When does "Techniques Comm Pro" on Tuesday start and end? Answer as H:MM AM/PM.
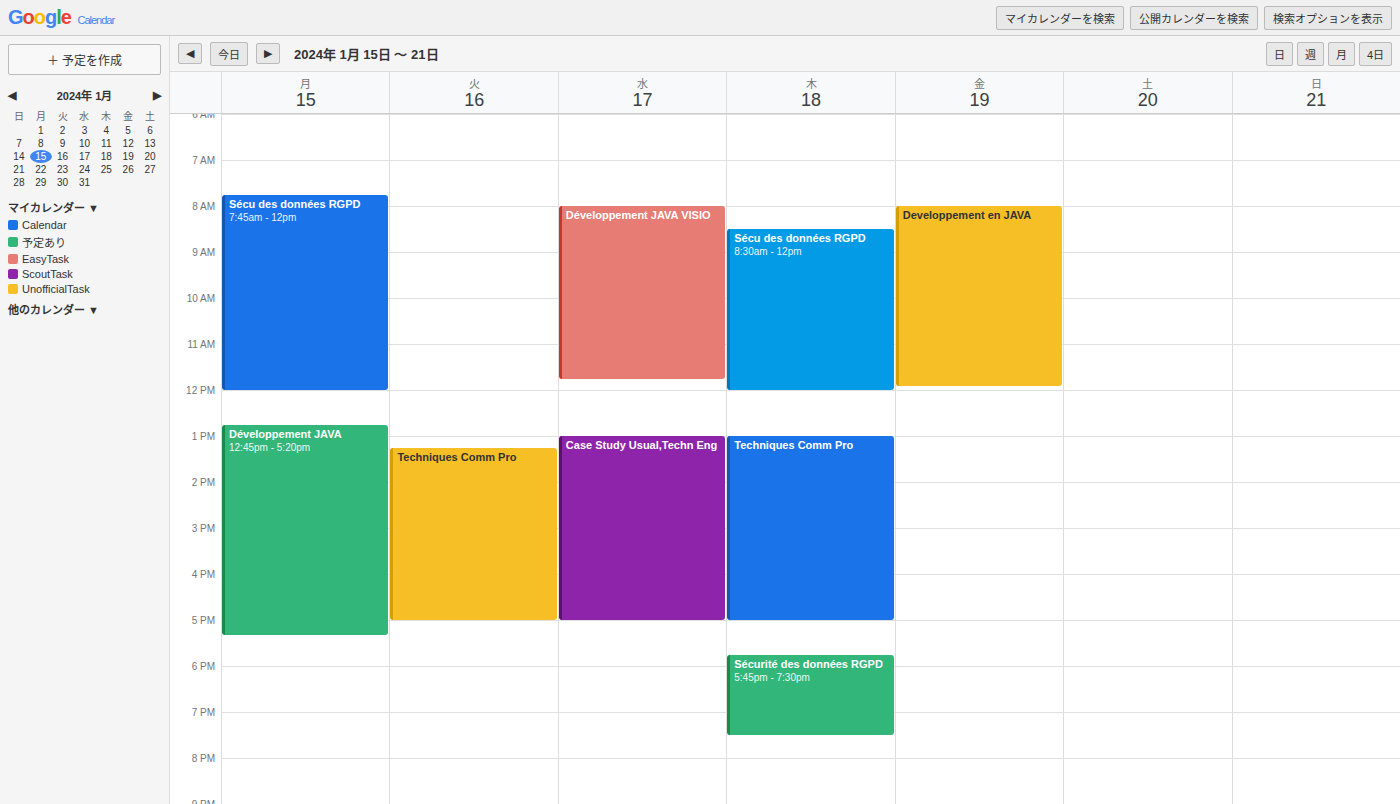
1:15 PM to 5:00 PM